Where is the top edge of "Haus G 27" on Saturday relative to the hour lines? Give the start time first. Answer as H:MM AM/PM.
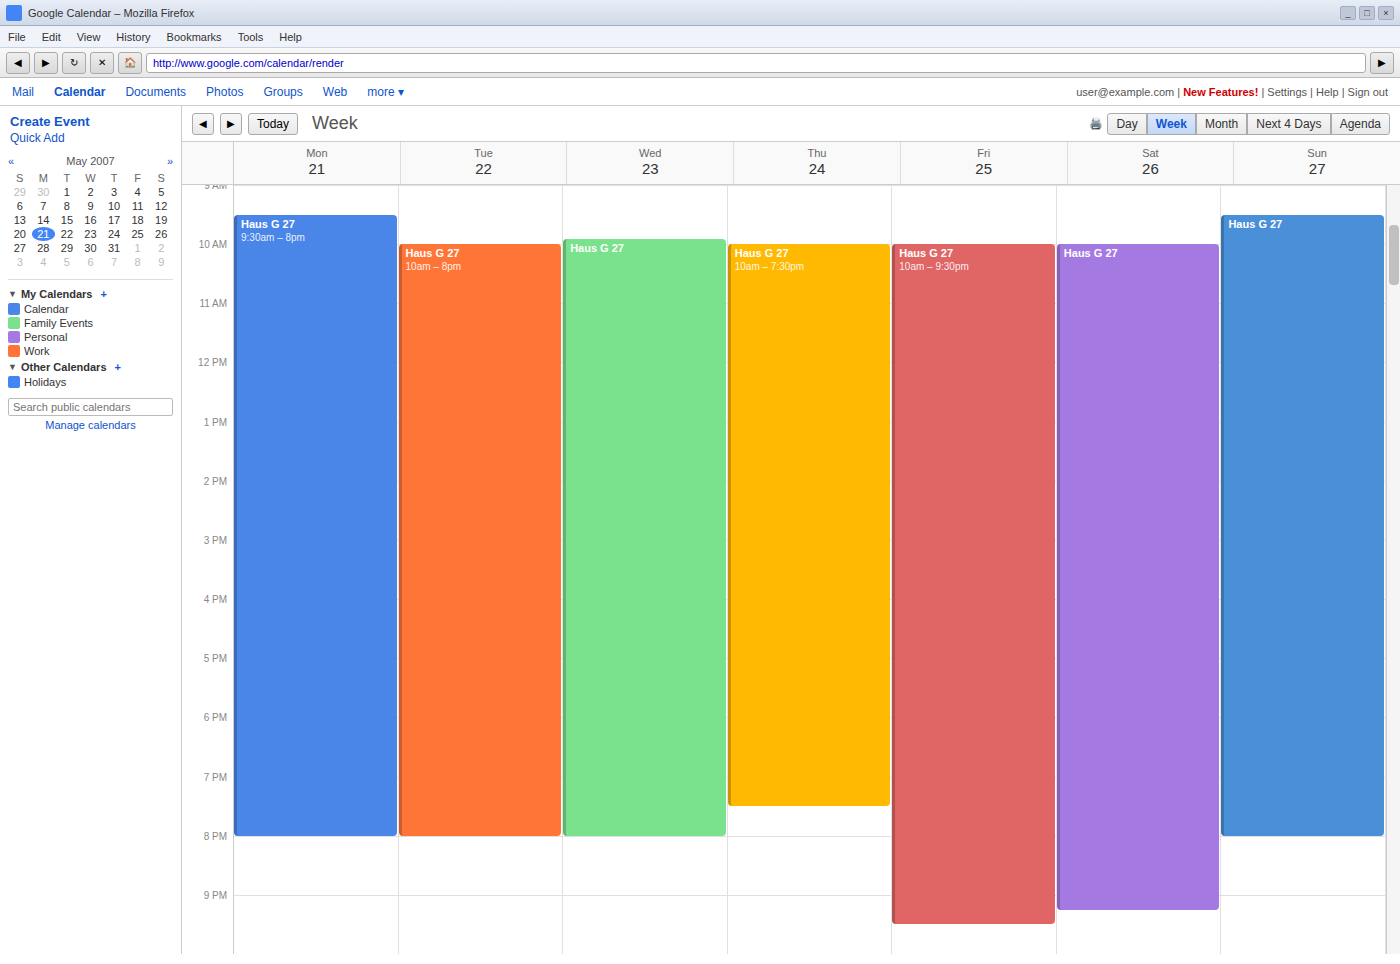
10:00 AM -- exactly on the 10 AM line.